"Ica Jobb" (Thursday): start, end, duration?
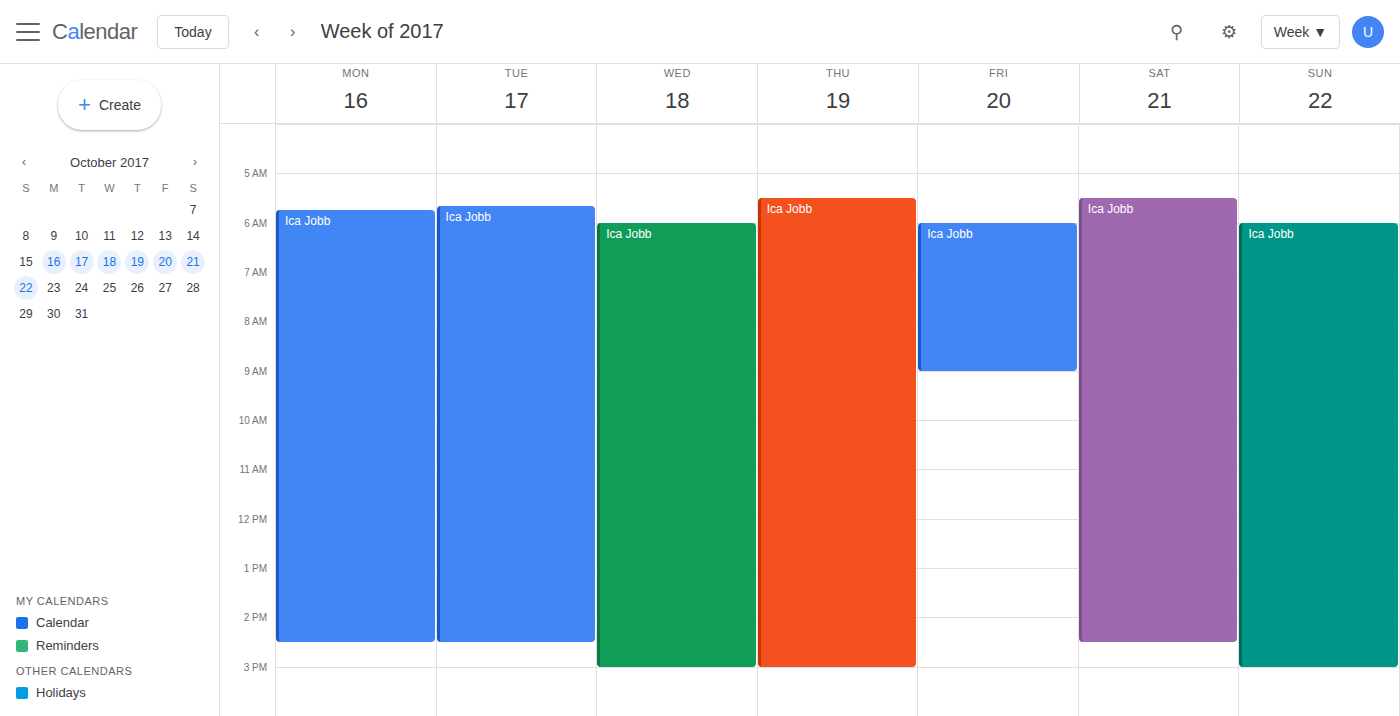
05:30 to 15:00, 9 hours 30 minutes